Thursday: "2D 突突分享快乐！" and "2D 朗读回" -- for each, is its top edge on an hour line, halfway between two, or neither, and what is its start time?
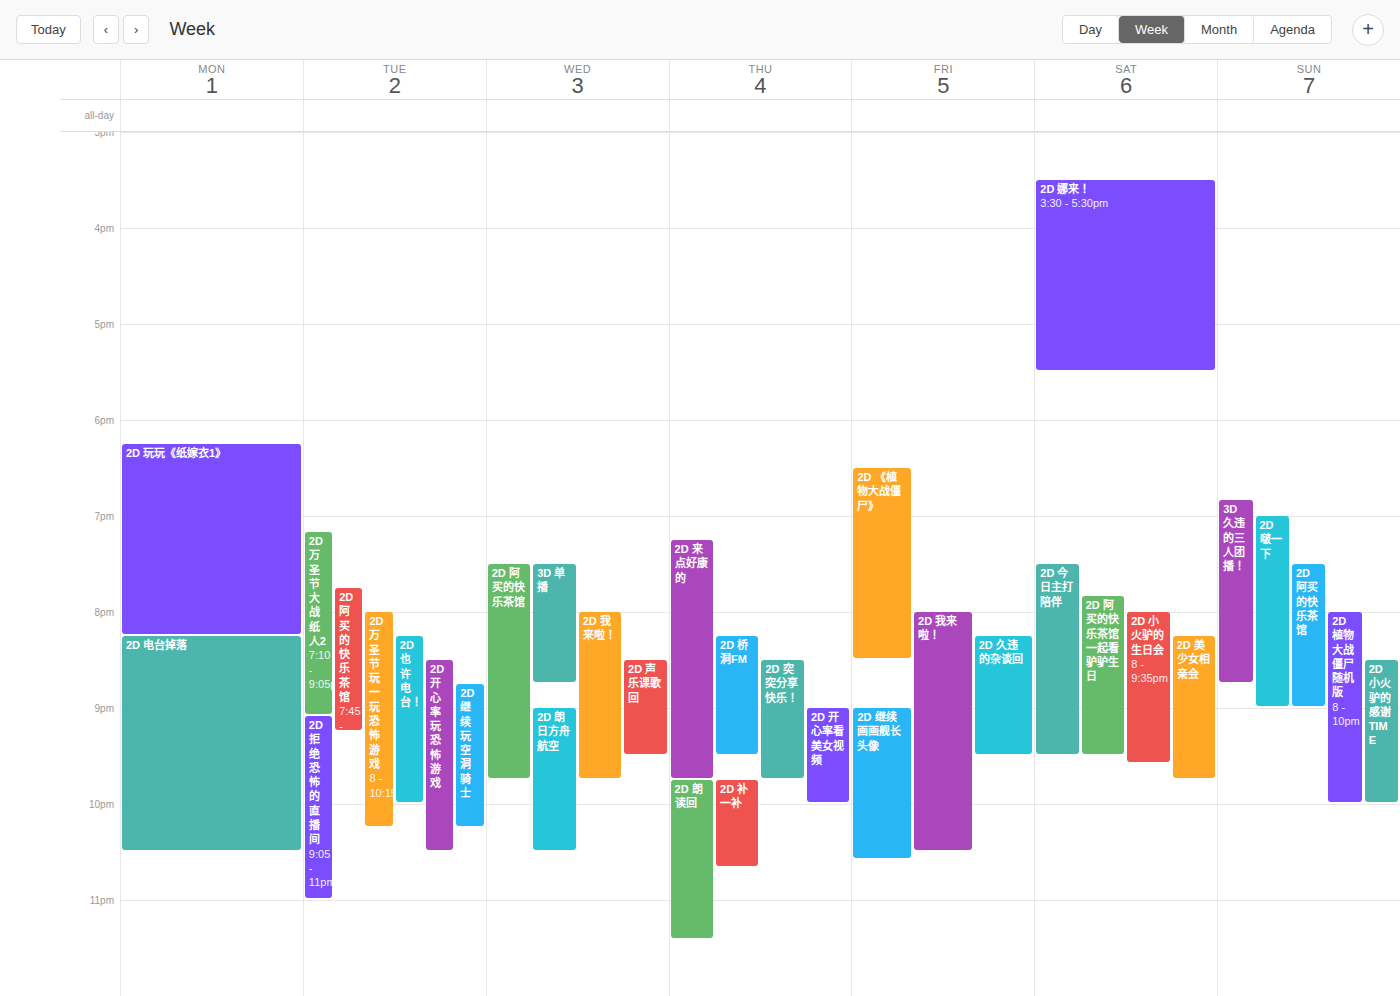
"2D 突突分享快乐！": 8:30 PM, halfway between the 8 PM and 9 PM lines. "2D 朗读回": 9:45 PM, neither: three quarters of the way from the 9 PM line to the 10 PM line.